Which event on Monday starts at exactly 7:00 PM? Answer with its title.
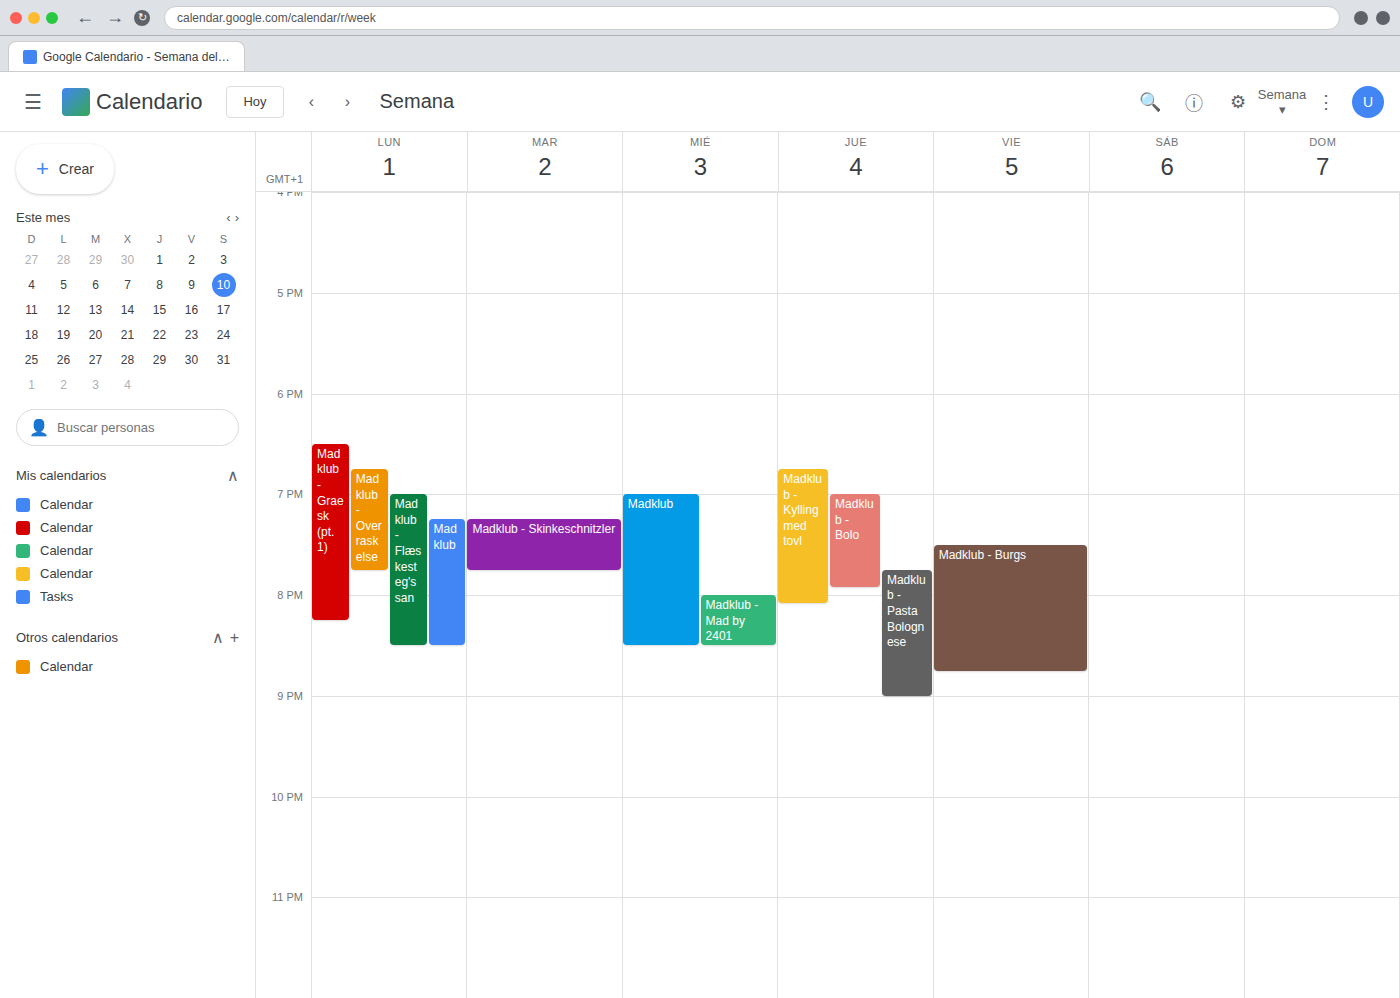
"Madklub - Flæskesteg's san"